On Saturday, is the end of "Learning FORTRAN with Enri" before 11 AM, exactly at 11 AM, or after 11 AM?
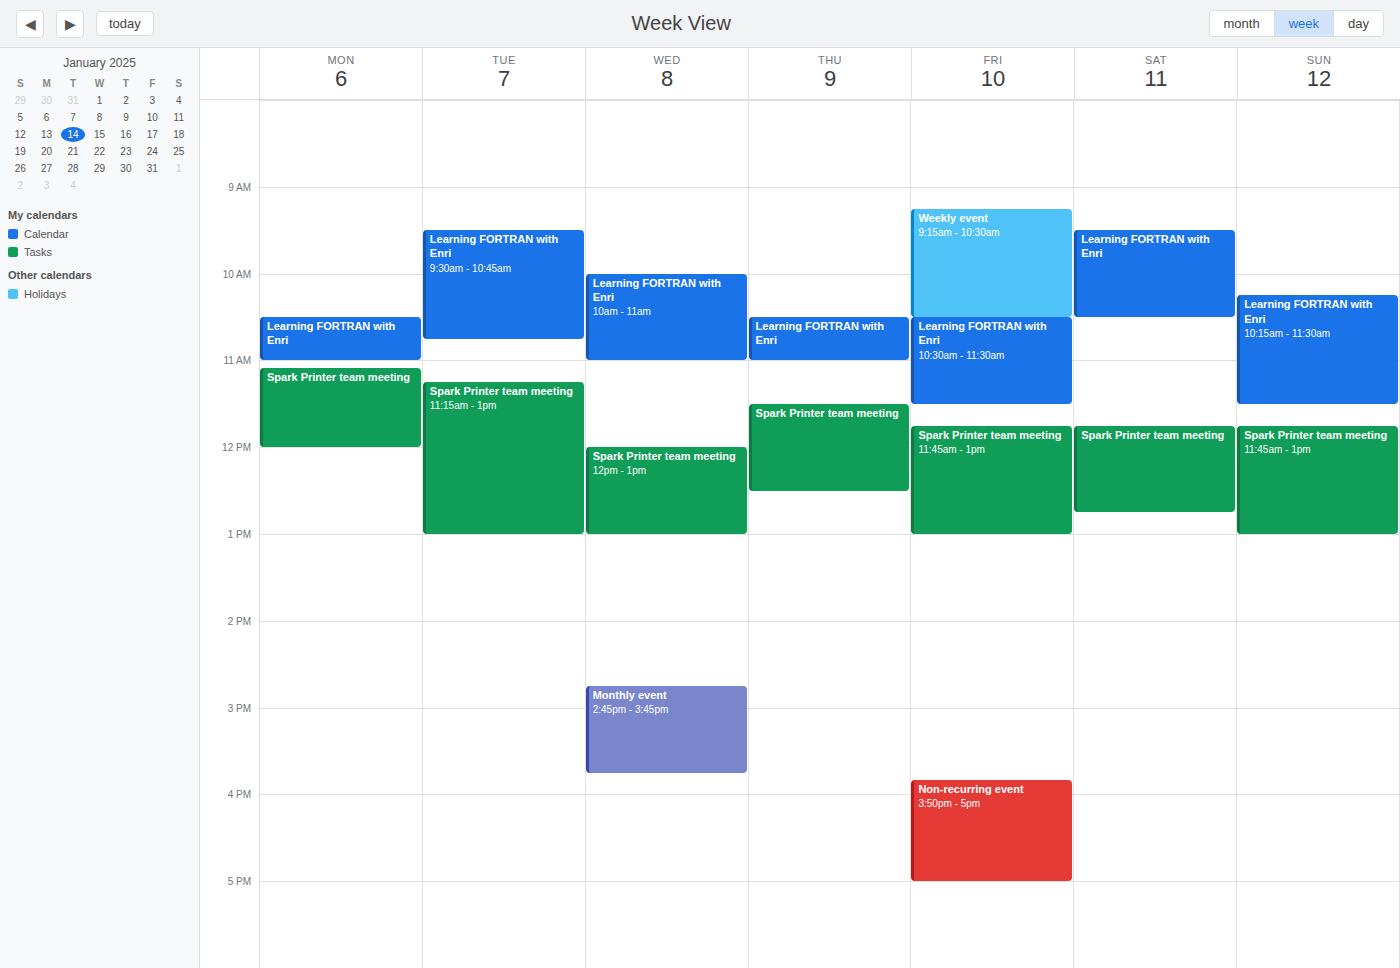
10:30 AM -- before 11 AM, 30 minutes above the 11 AM line.